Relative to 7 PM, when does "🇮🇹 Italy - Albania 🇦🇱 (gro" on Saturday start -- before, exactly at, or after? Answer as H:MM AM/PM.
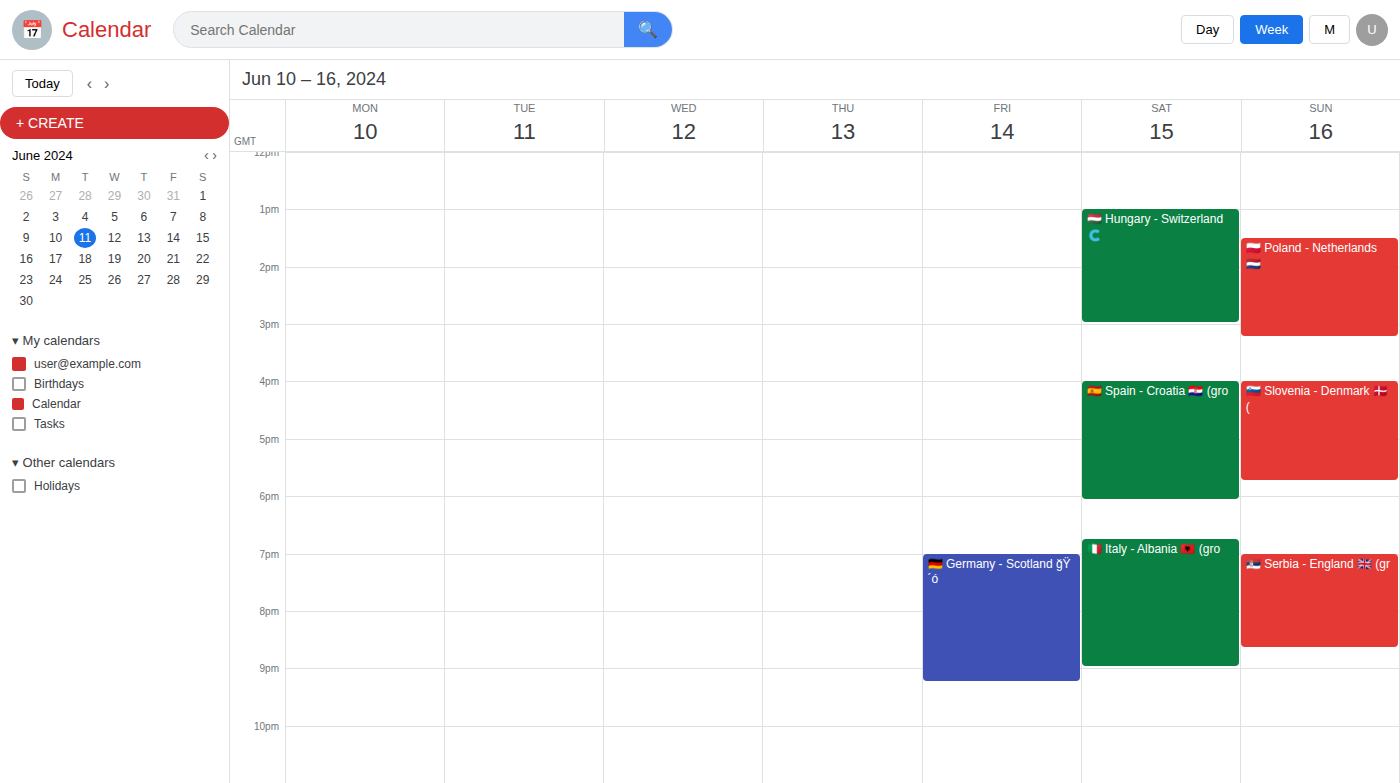
6:45 PM -- before 7 PM, 15 minutes above the 7 PM line.